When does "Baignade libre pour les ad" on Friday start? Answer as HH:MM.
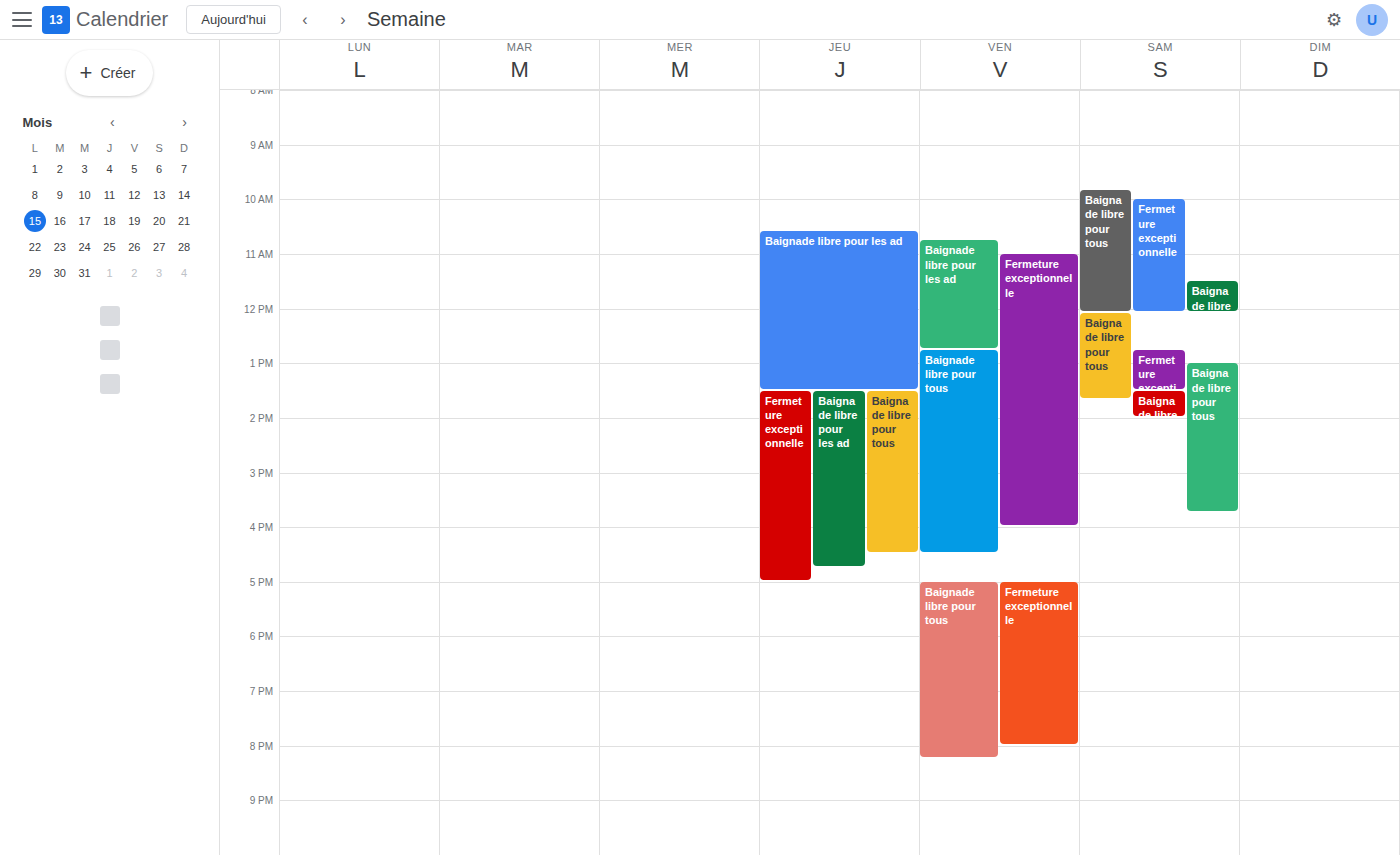
10:45